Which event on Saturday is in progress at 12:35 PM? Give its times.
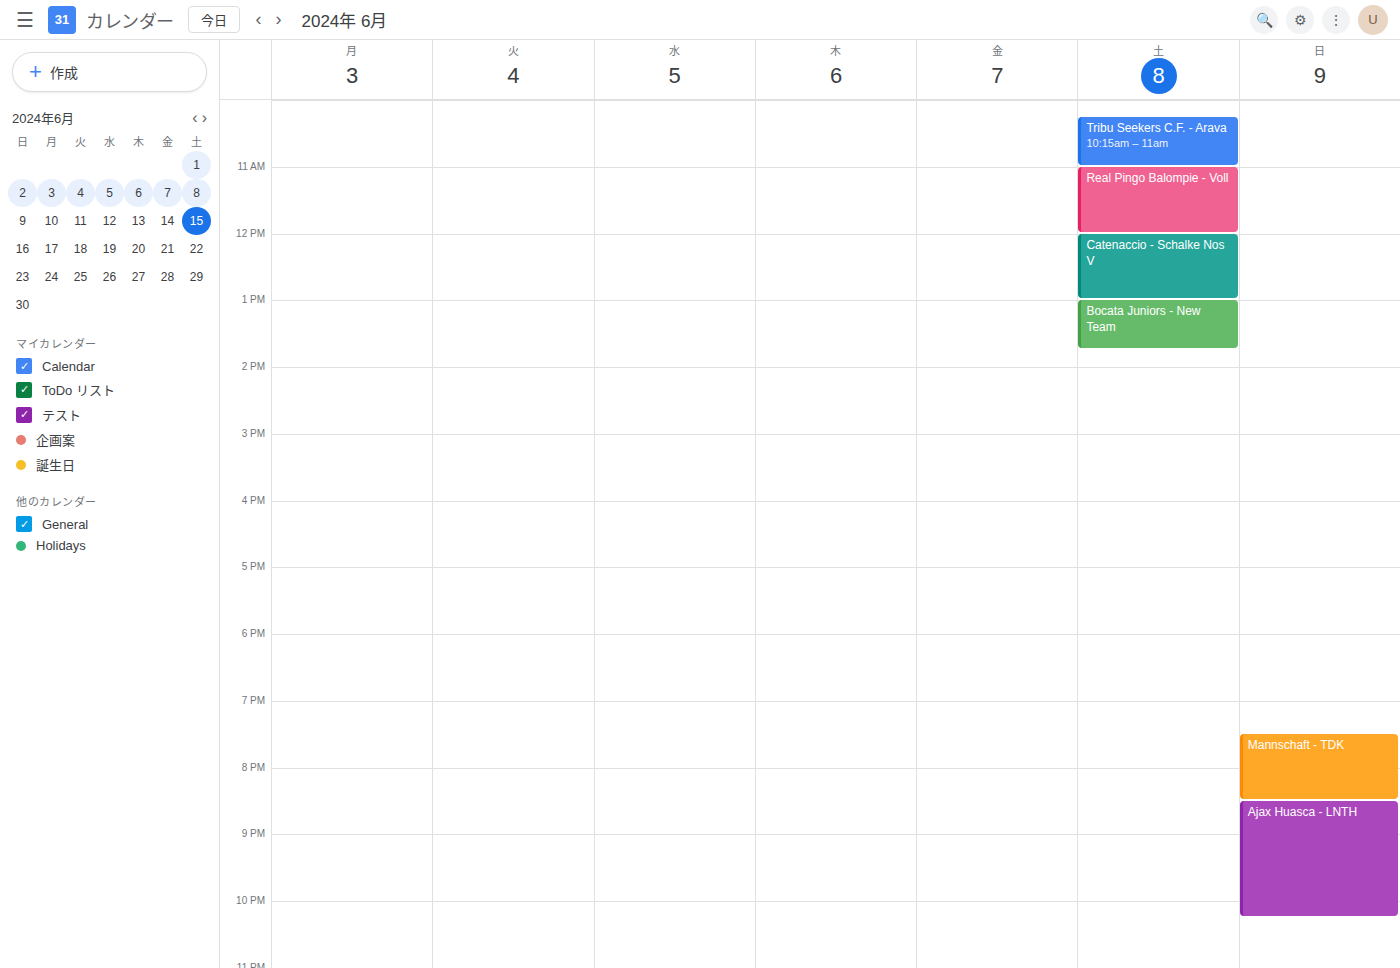
"Catenaccio - Schalke Nos V", 12:00 PM to 1:00 PM